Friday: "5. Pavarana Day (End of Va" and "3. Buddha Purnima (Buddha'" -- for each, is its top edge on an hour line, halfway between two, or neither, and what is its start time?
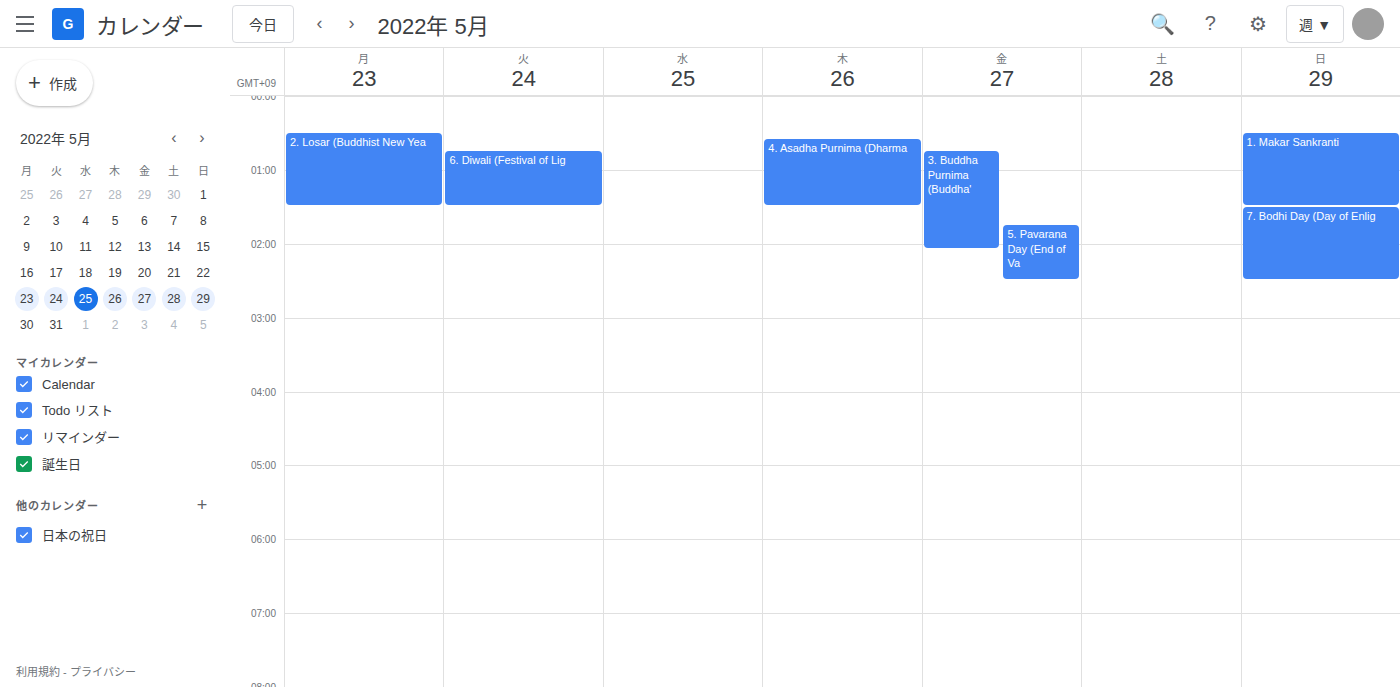
"5. Pavarana Day (End of Va": 1:45 AM, neither: three quarters of the way from the 1 AM line to the 2 AM line. "3. Buddha Purnima (Buddha'": 12:45 AM, neither: three quarters of the way from the 12 AM line to the 1 AM line.